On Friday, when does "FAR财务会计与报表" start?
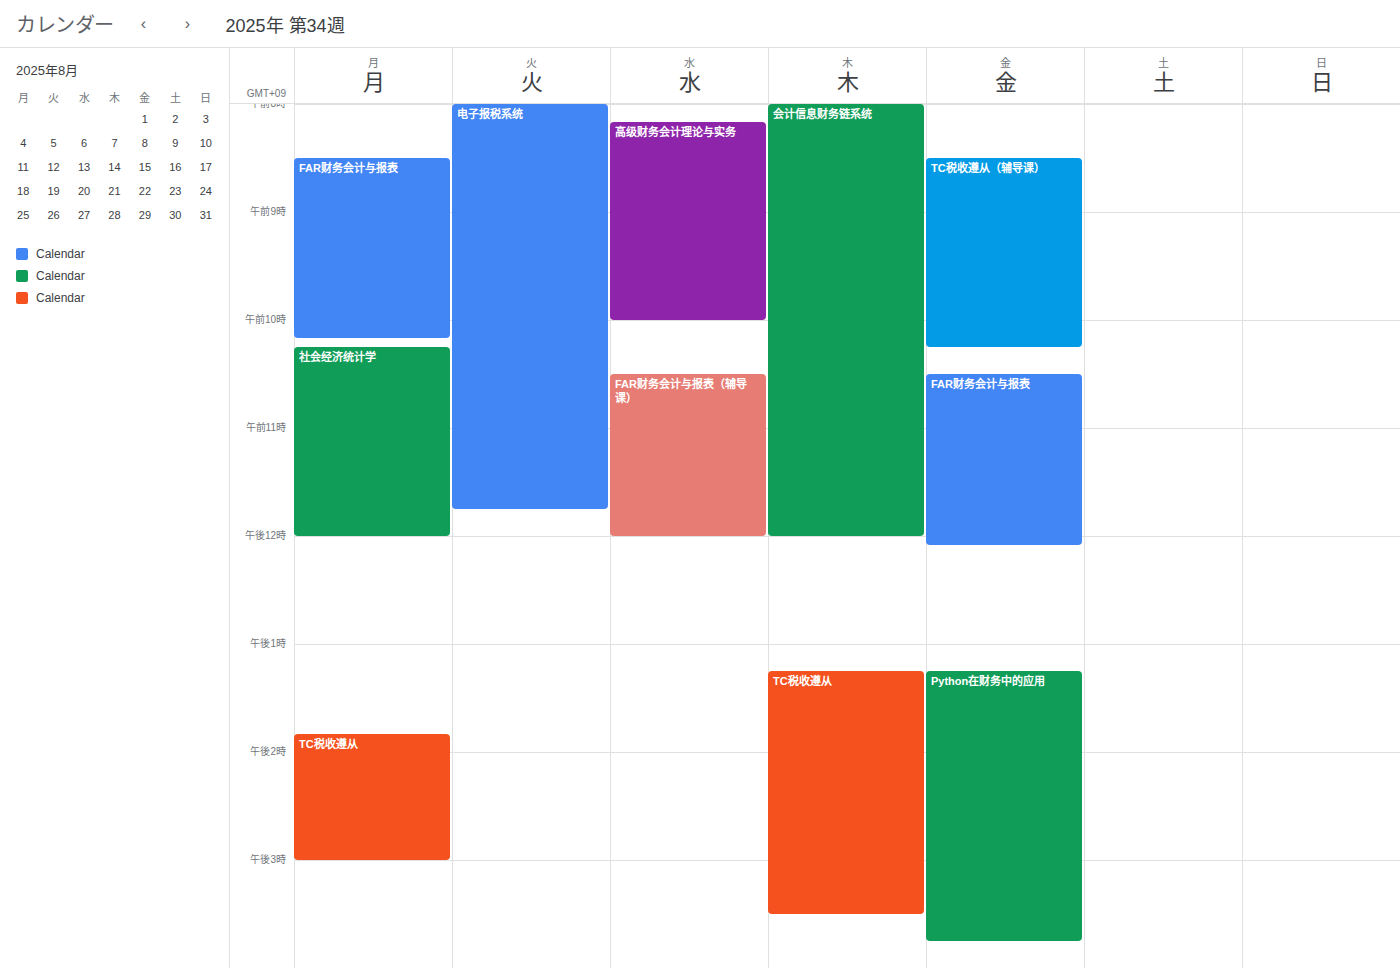
10:30 AM